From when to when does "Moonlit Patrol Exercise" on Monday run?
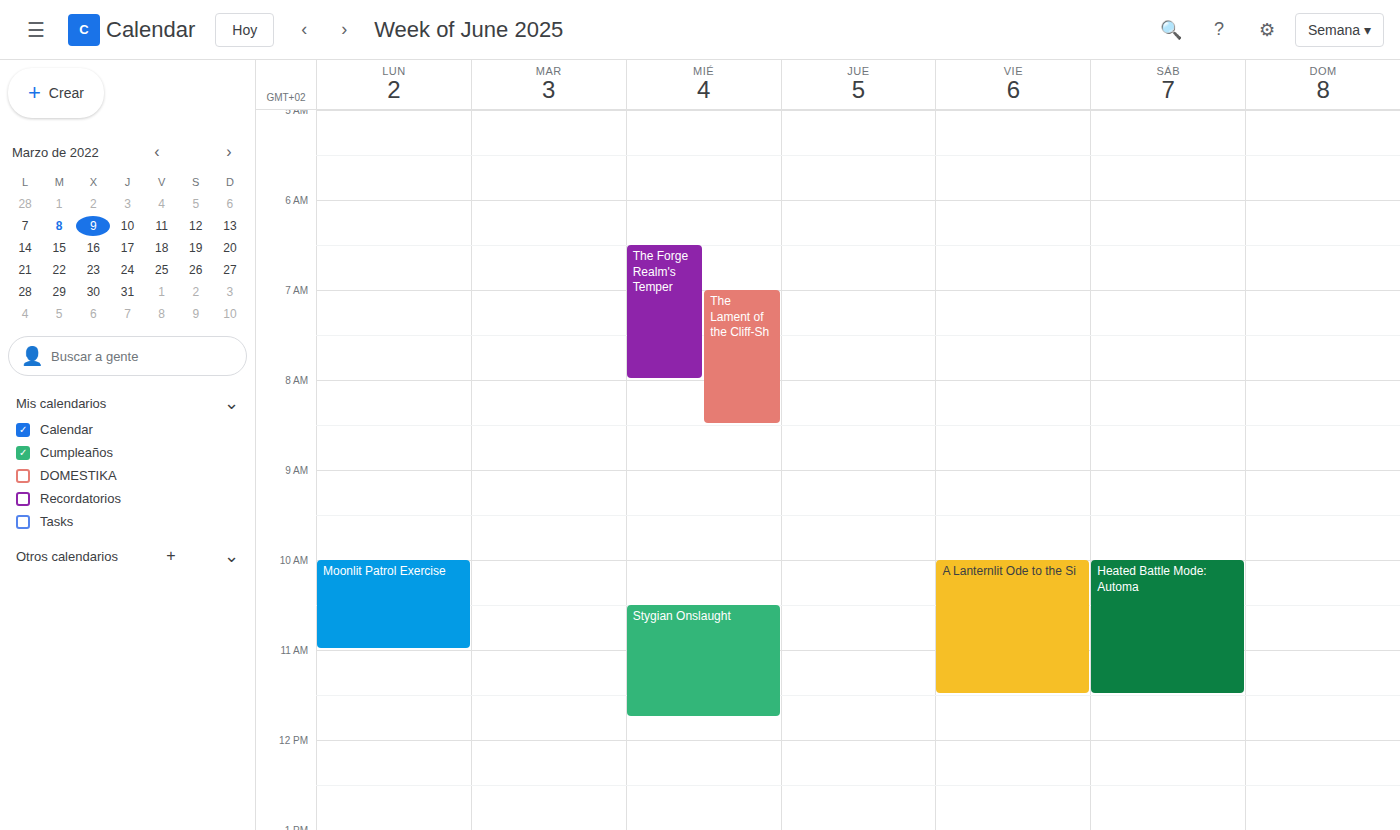
10:00 AM to 11:00 AM